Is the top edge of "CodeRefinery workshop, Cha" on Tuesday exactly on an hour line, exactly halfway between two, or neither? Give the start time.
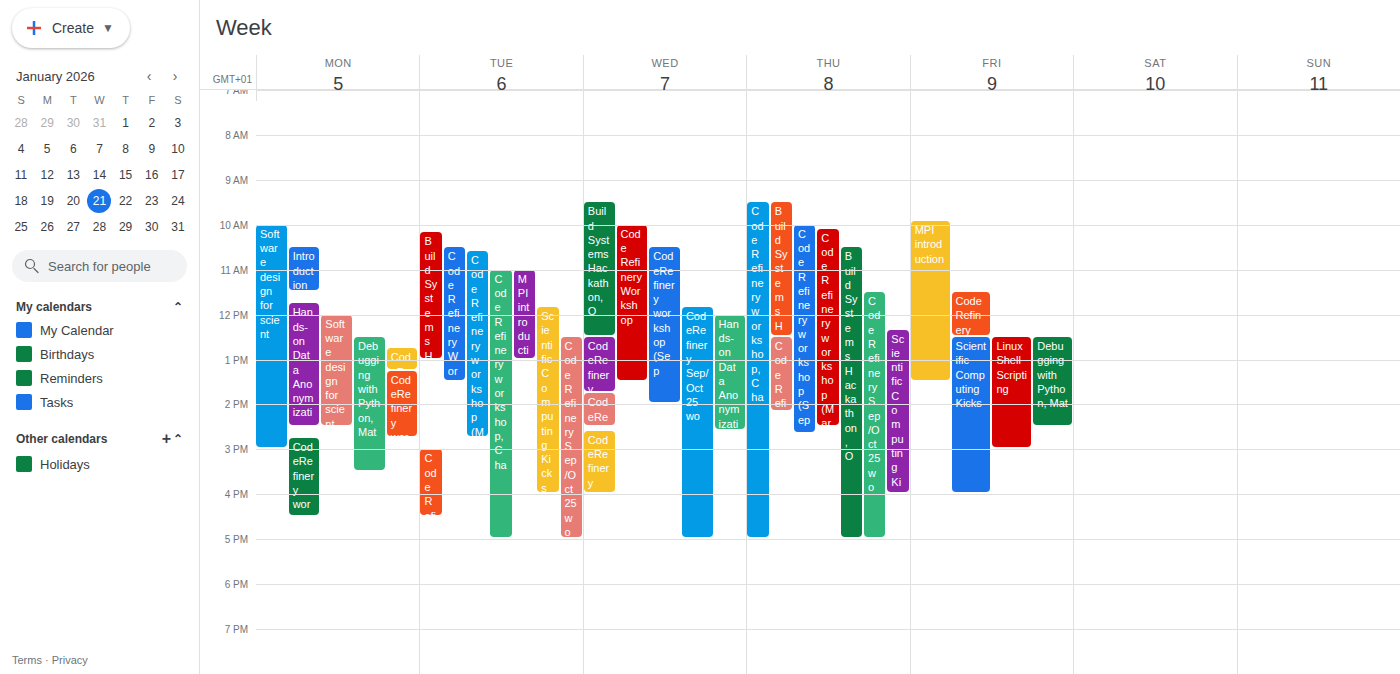
11:00 -- exactly on the 11:00 line.